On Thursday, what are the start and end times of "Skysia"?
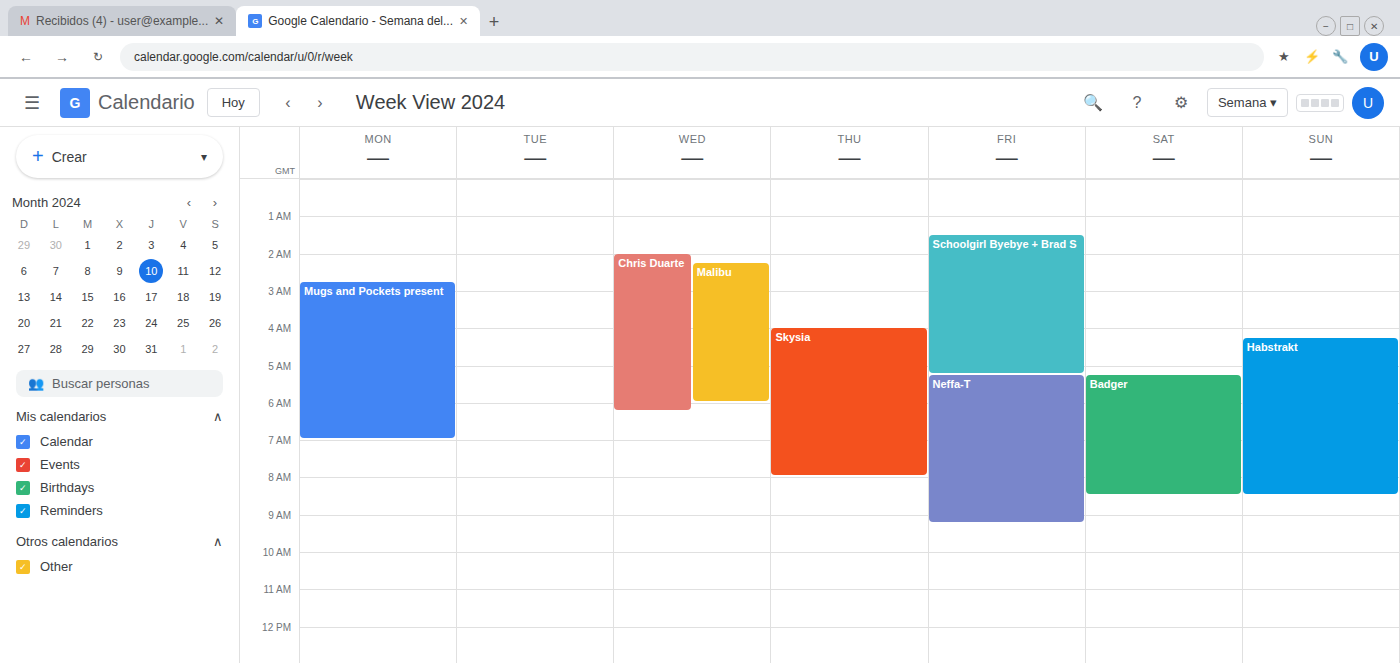
4:00 AM to 8:00 AM